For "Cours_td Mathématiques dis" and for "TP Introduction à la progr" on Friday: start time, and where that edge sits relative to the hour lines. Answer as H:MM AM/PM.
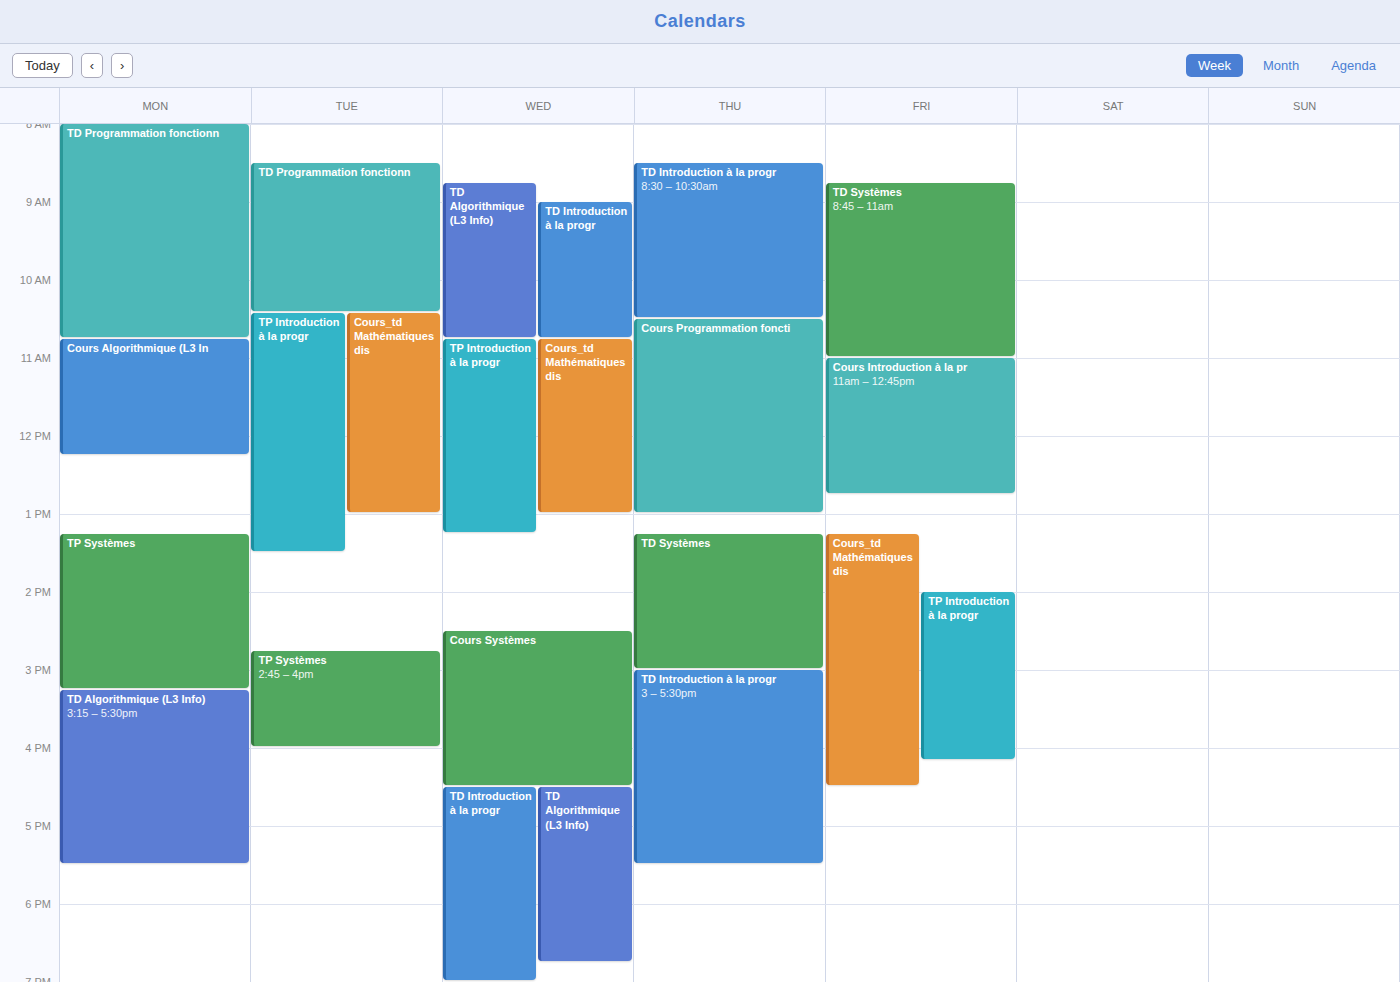
"Cours_td Mathématiques dis": 1:15 PM, neither: a quarter of the way from the 1 PM line to the 2 PM line. "TP Introduction à la progr": 2:00 PM, exactly on the 2 PM line.